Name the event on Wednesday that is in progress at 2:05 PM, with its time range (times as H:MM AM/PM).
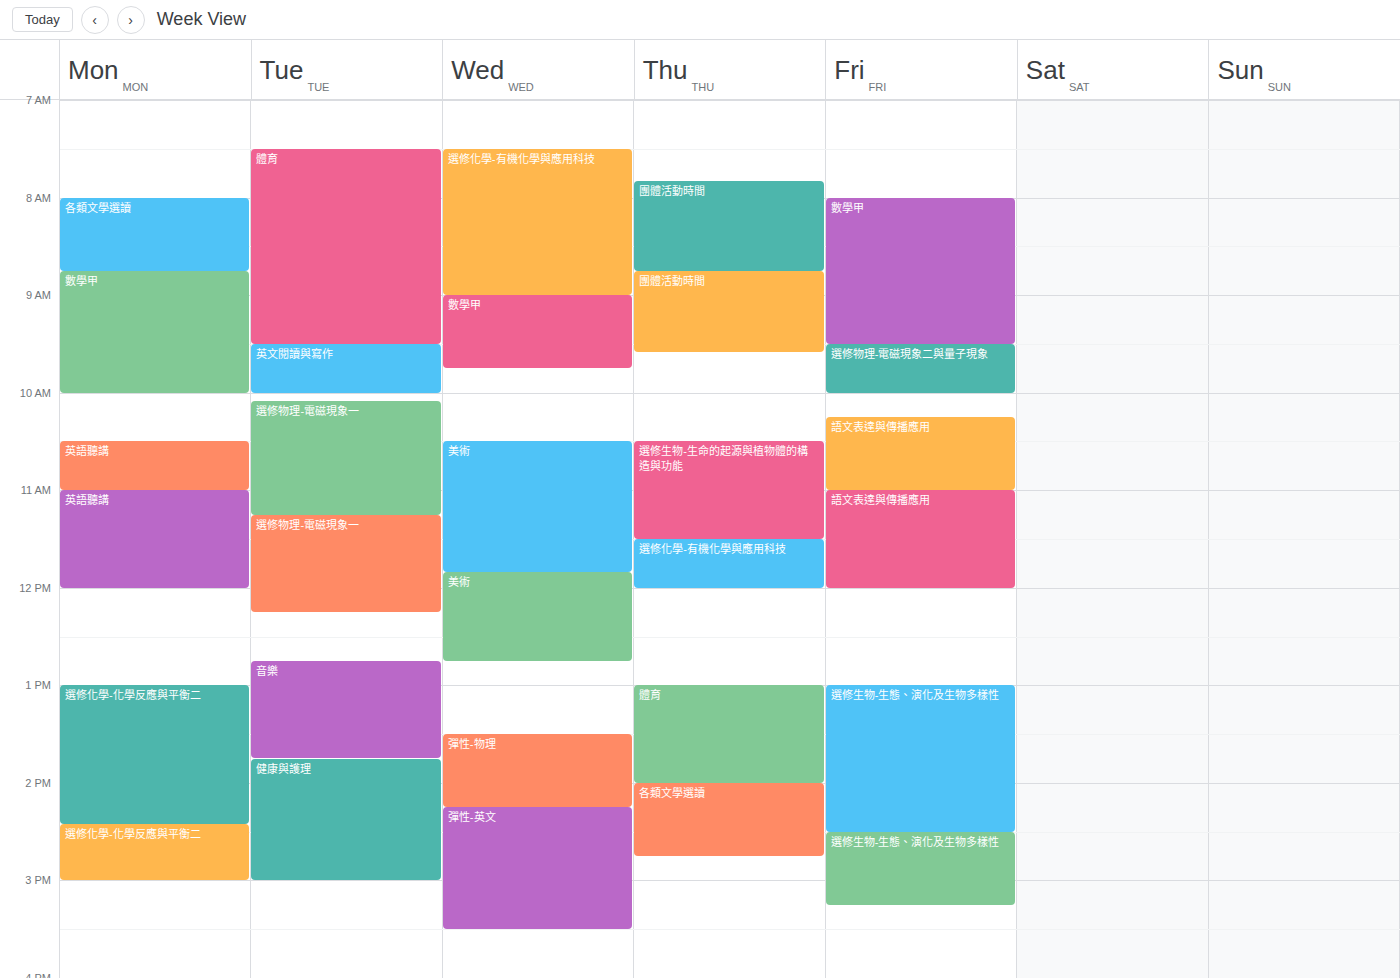
"彈性-物理", 1:30 PM to 2:15 PM